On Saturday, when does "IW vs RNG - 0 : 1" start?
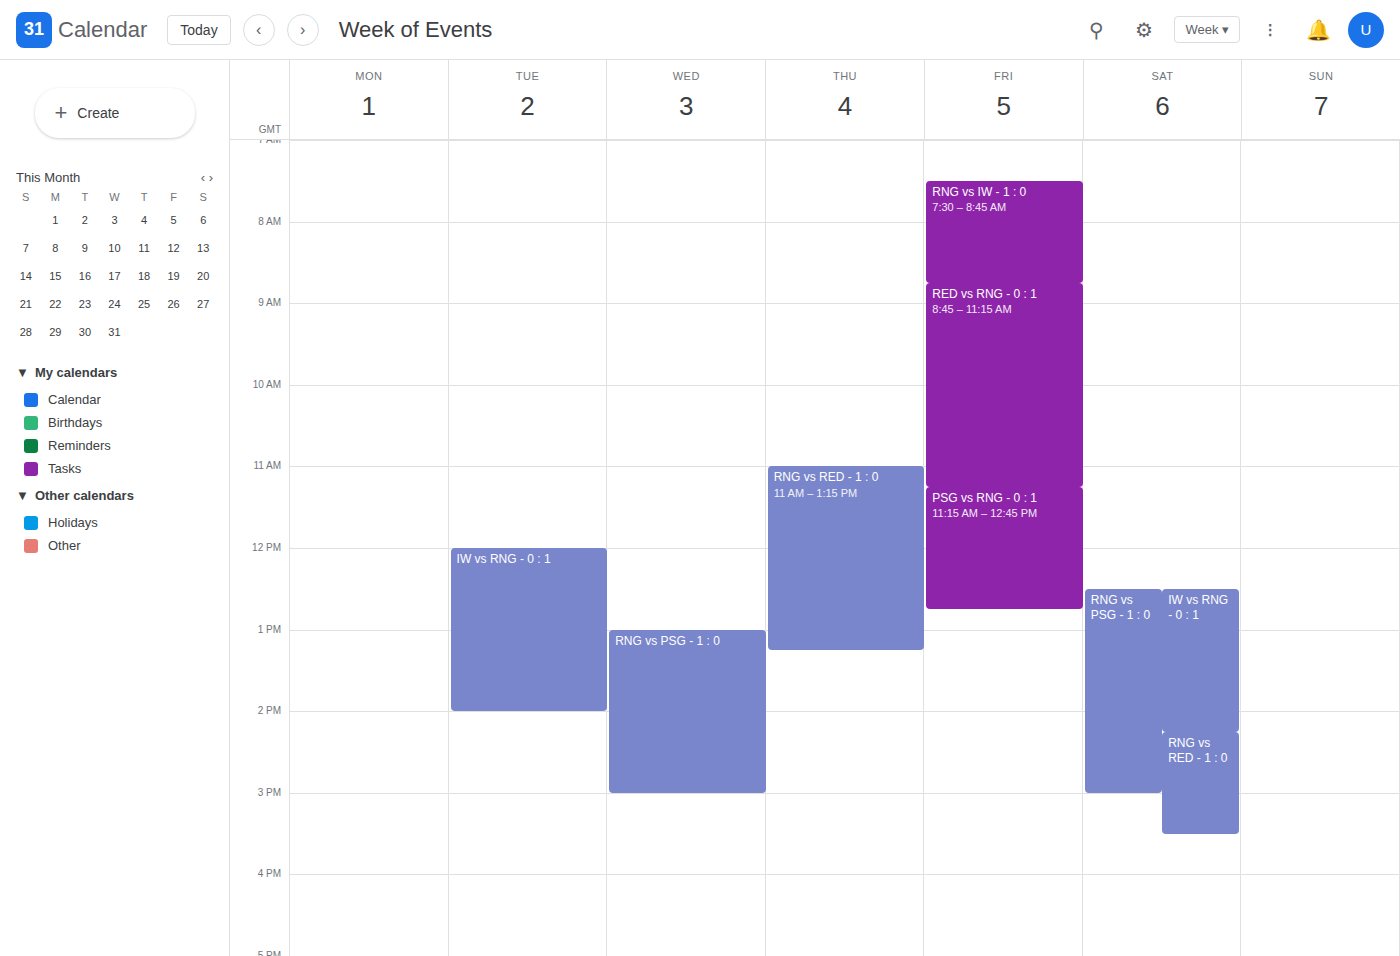
12:30 PM